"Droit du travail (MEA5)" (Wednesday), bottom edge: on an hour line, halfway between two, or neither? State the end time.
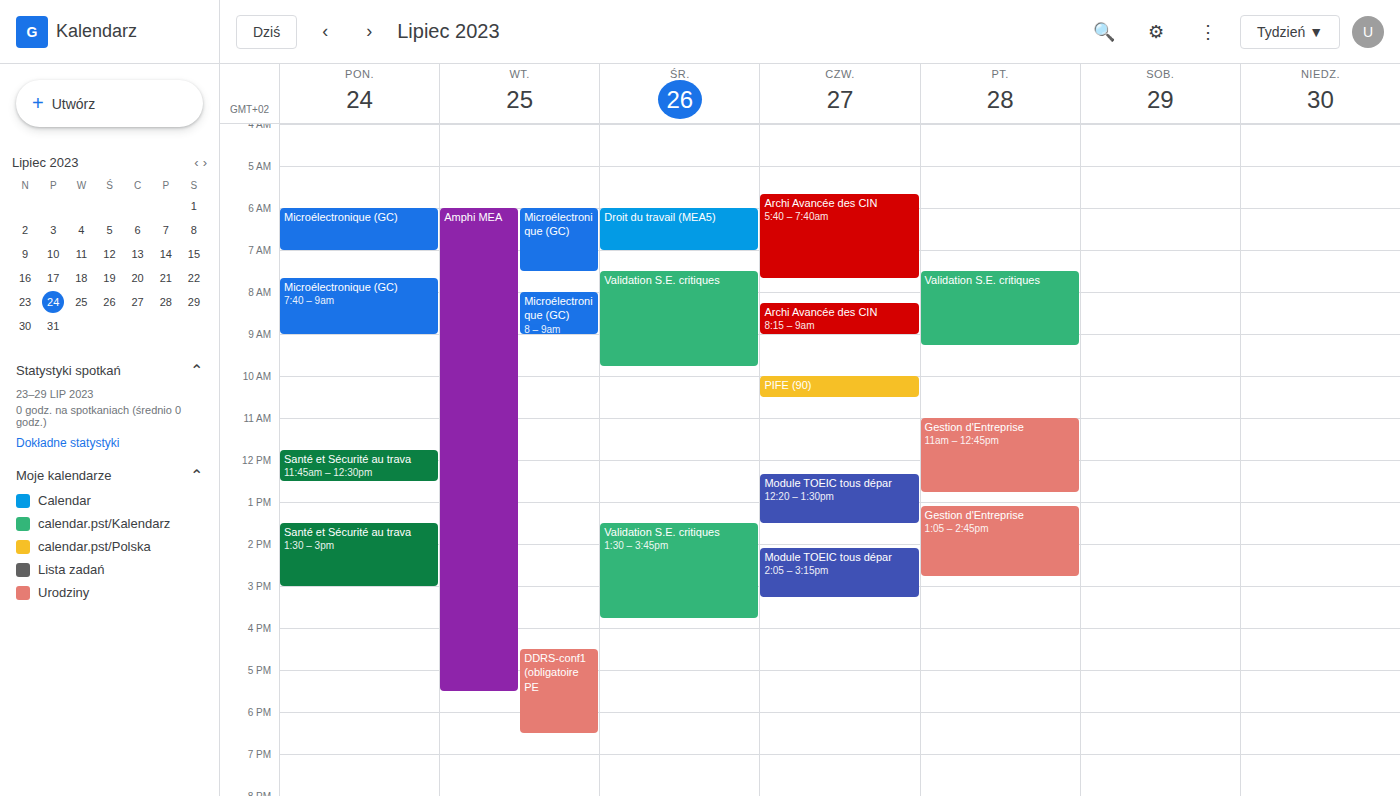
07:00 -- exactly on the 07:00 line.